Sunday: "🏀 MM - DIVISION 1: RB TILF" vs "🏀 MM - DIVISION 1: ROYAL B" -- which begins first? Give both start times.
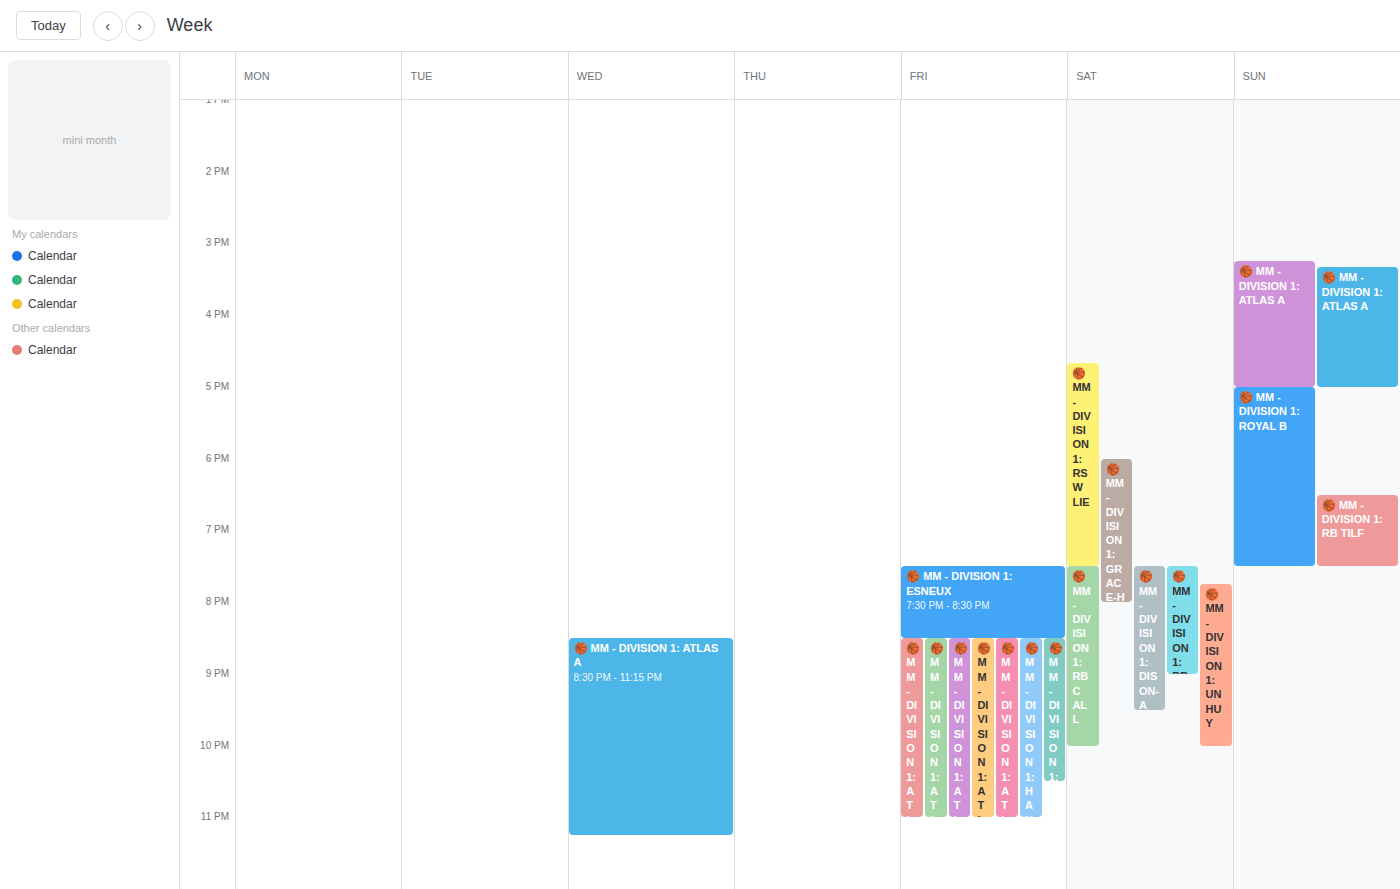
"🏀 MM - DIVISION 1: ROYAL B" 17:00; "🏀 MM - DIVISION 1: RB TILF" 18:30.